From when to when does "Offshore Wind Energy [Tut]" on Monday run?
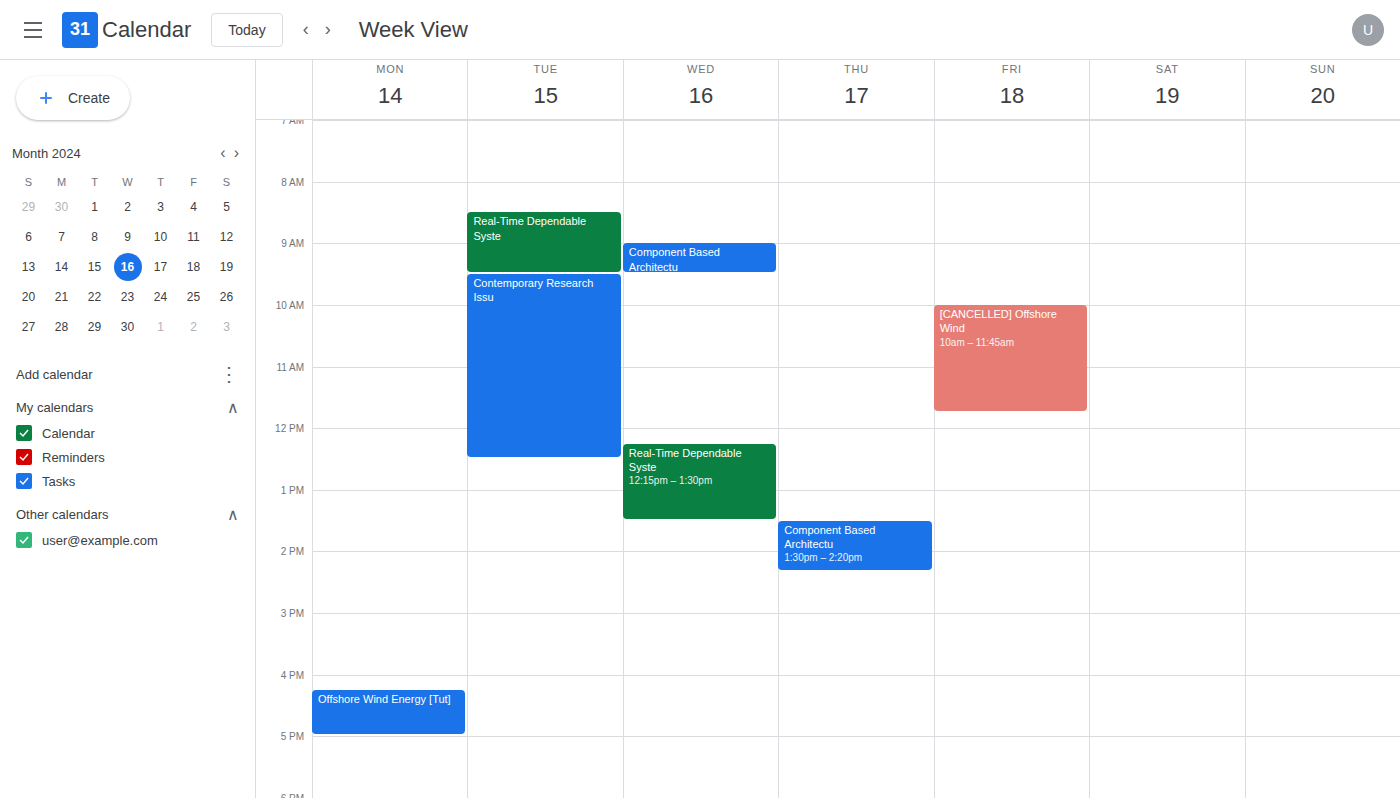
4:15 PM to 5:00 PM